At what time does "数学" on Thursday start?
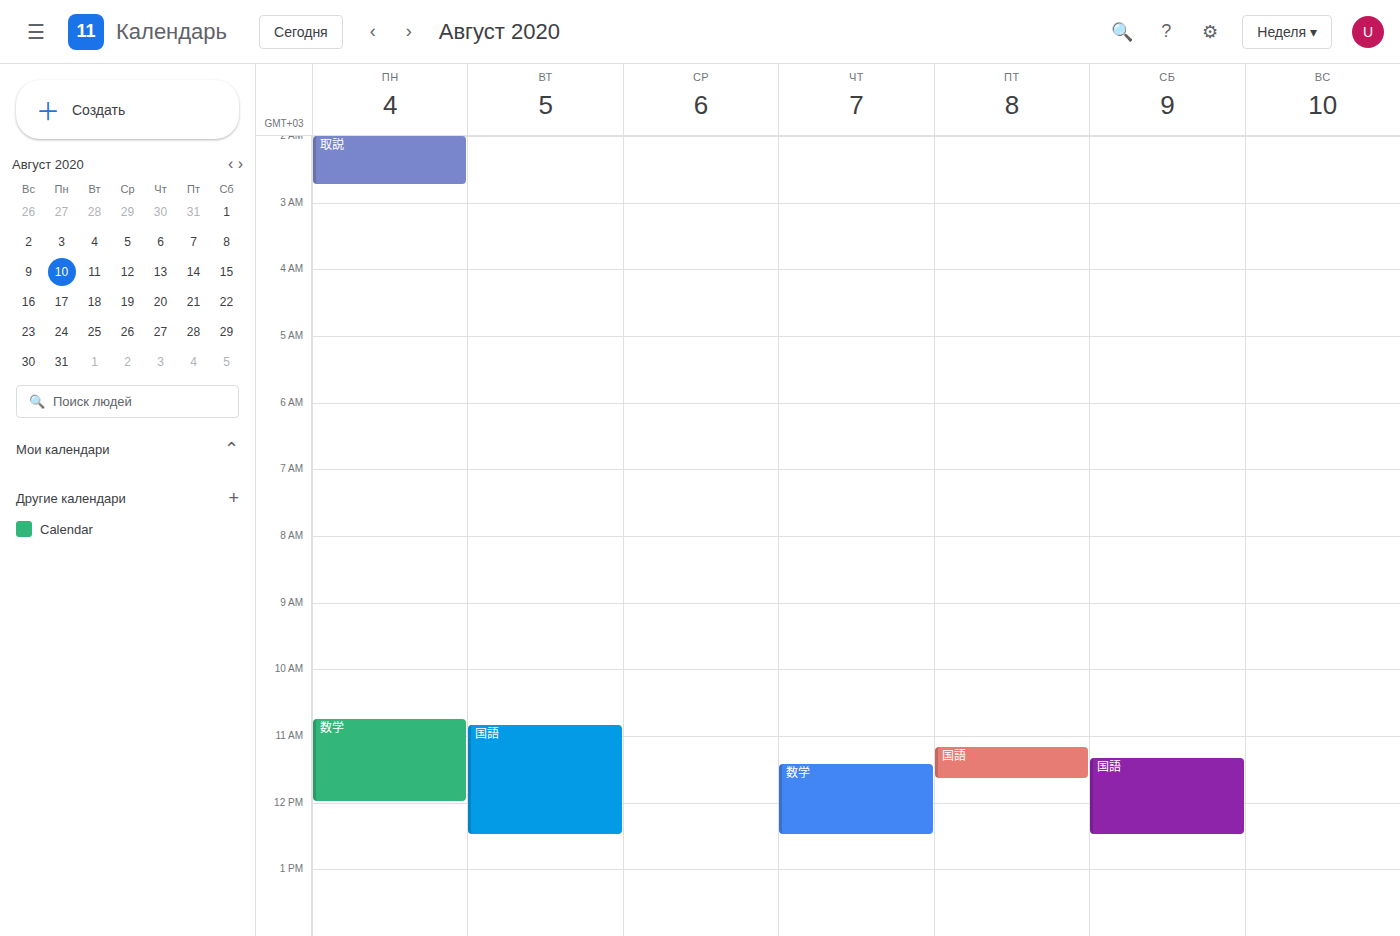
11:25